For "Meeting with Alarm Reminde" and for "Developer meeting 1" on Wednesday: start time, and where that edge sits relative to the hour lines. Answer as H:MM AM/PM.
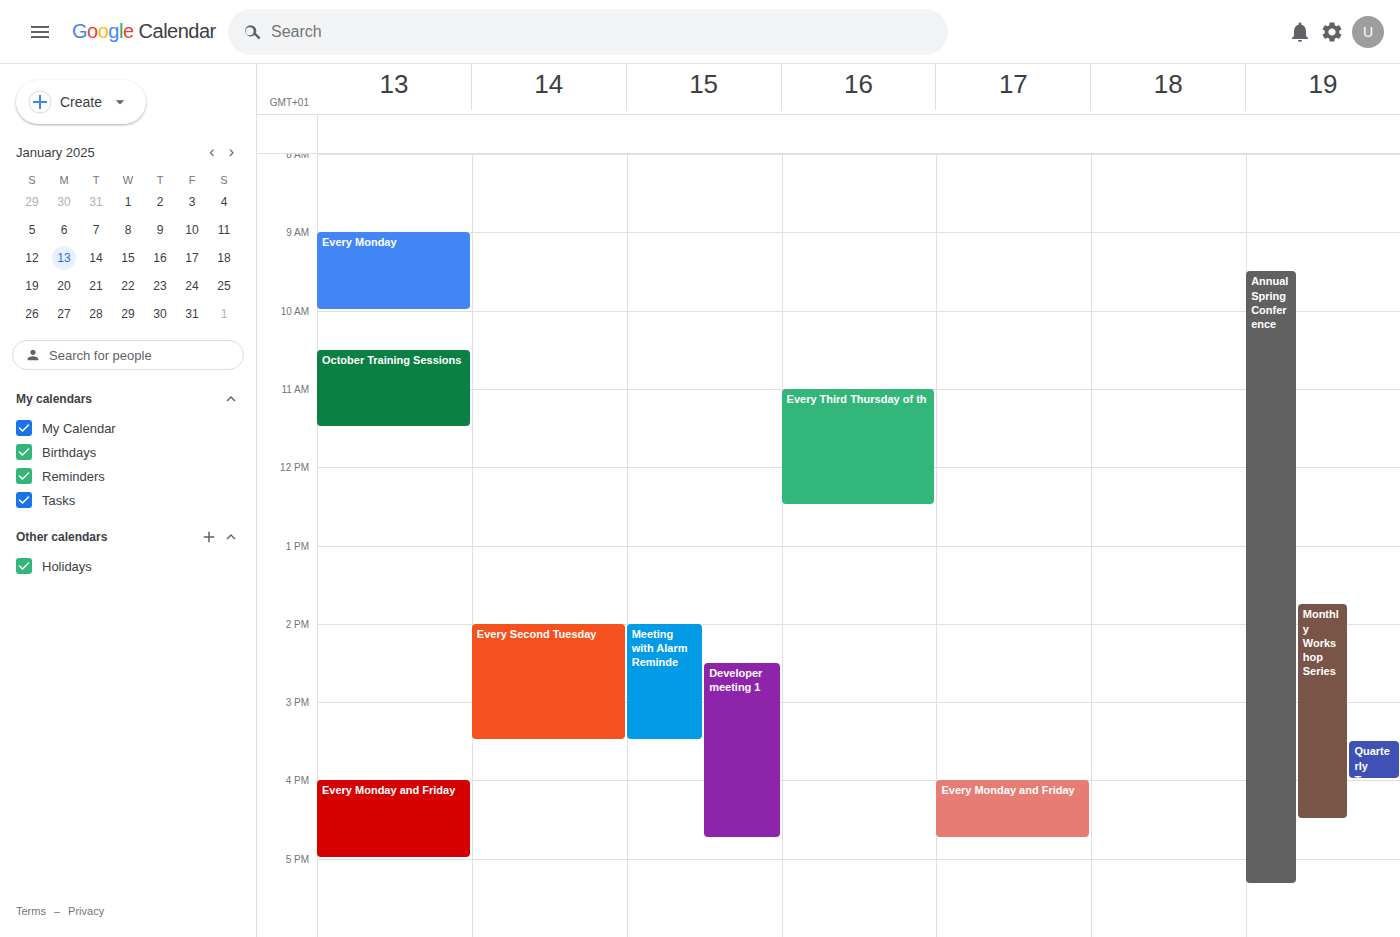
"Meeting with Alarm Reminde": 2:00 PM, exactly on the 2 PM line. "Developer meeting 1": 2:30 PM, halfway between the 2 PM and 3 PM lines.